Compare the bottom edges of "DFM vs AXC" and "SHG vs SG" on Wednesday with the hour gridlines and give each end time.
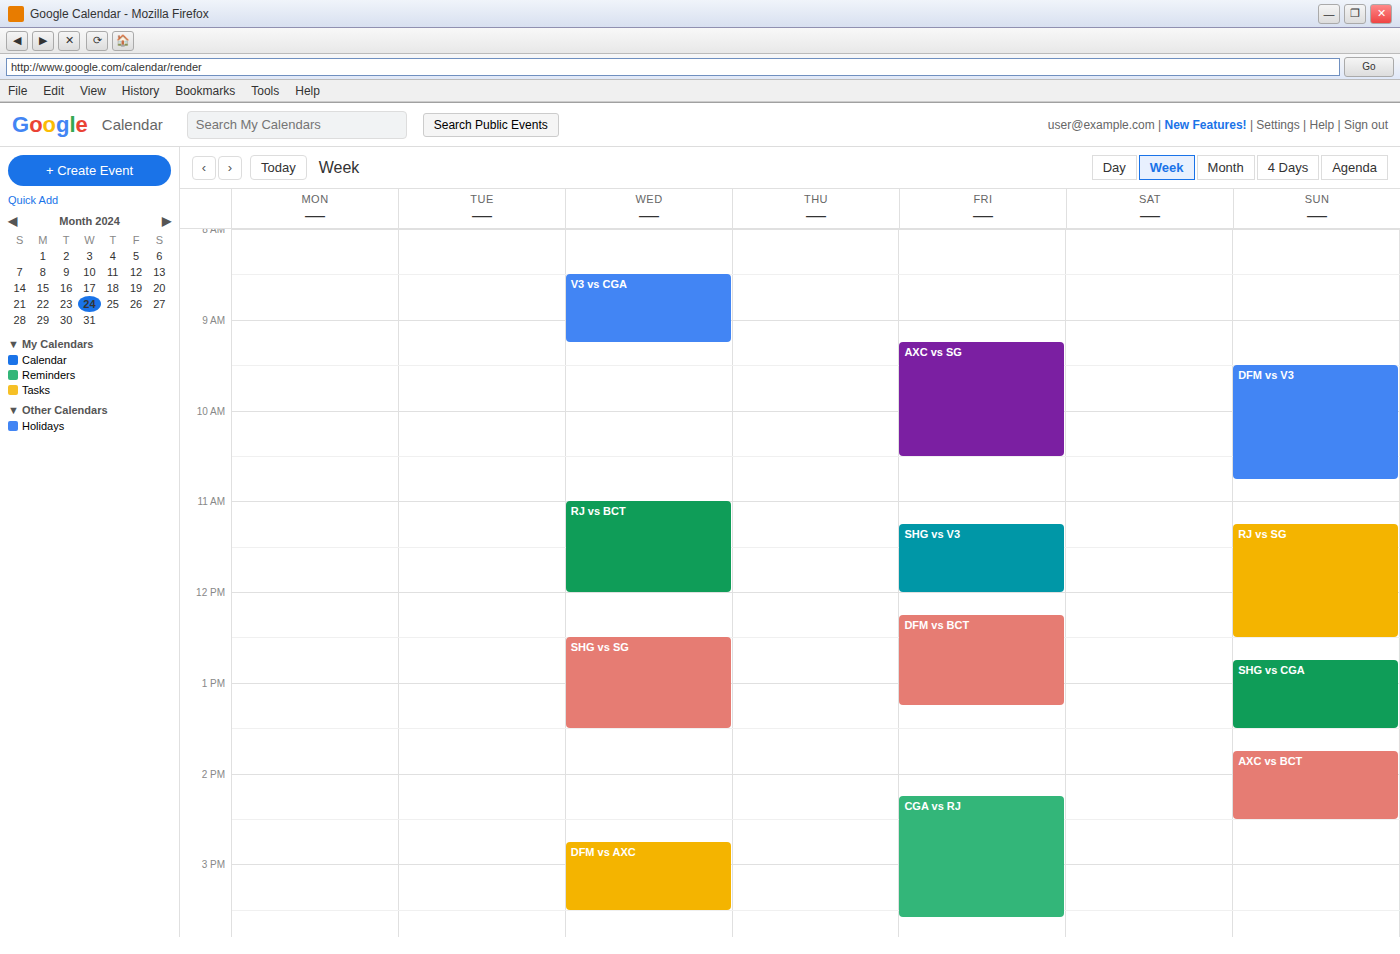
"DFM vs AXC": 3:30 PM, halfway between the 3 PM and 4 PM lines. "SHG vs SG": 1:30 PM, halfway between the 1 PM and 2 PM lines.